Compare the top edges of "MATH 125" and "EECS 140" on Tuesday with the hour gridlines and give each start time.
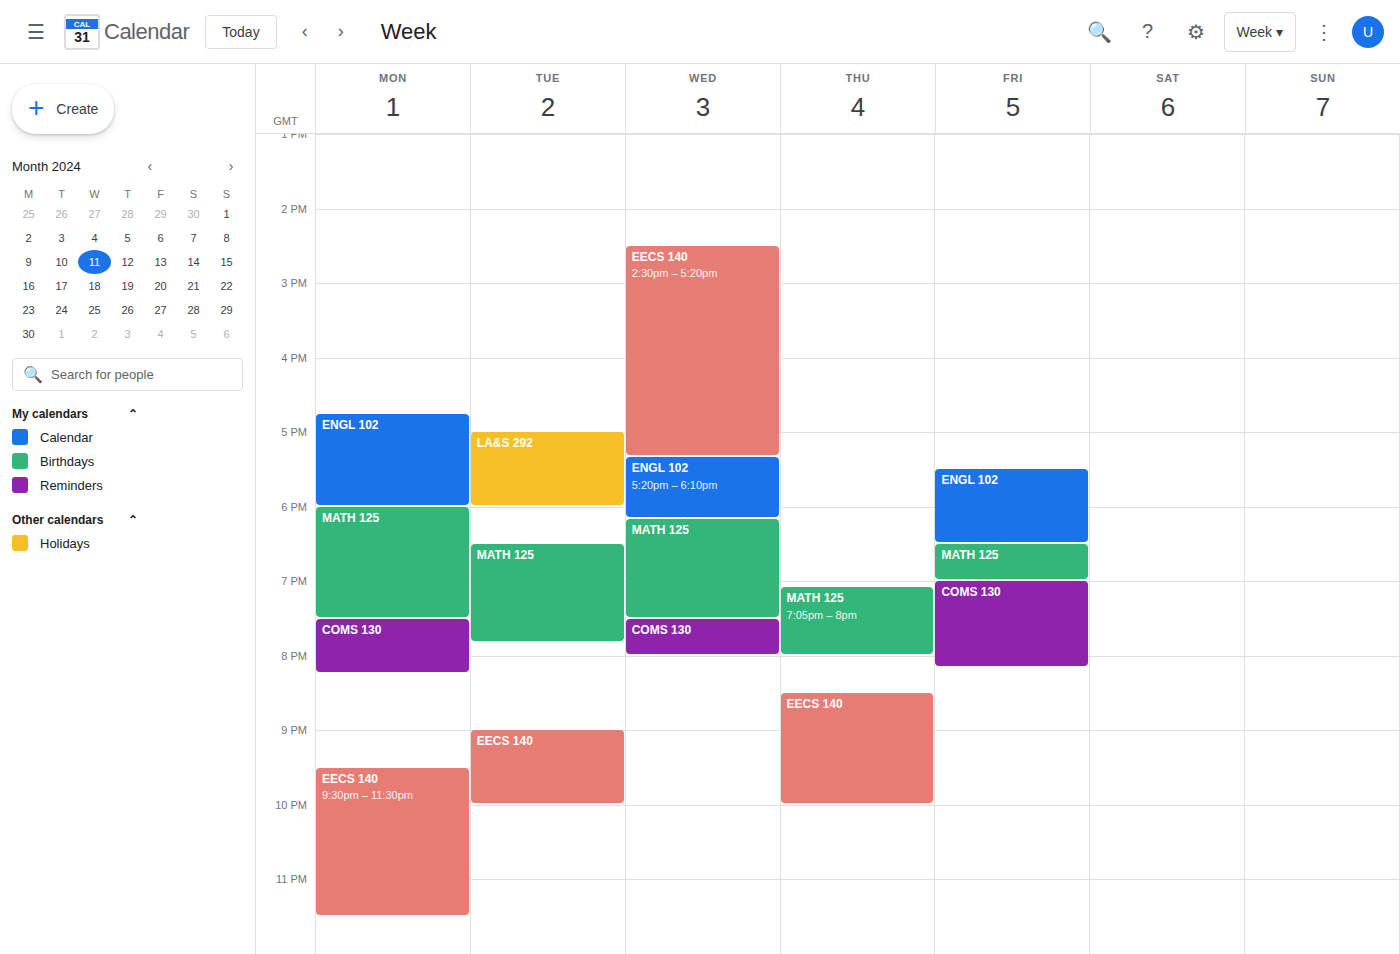
"MATH 125": 6:30 PM, halfway between the 6 PM and 7 PM lines. "EECS 140": 9:00 PM, exactly on the 9 PM line.